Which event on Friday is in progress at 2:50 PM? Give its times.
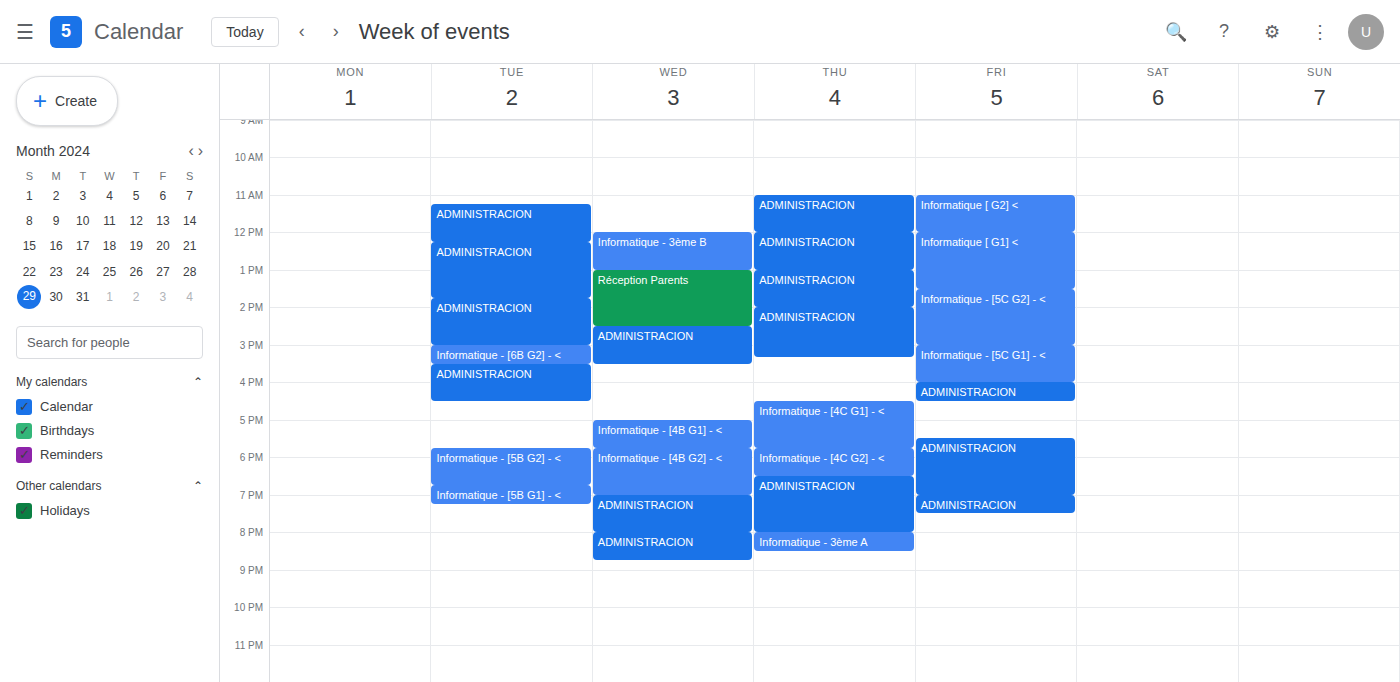
"Informatique - [5C G2] - <", 1:30 PM to 3:00 PM